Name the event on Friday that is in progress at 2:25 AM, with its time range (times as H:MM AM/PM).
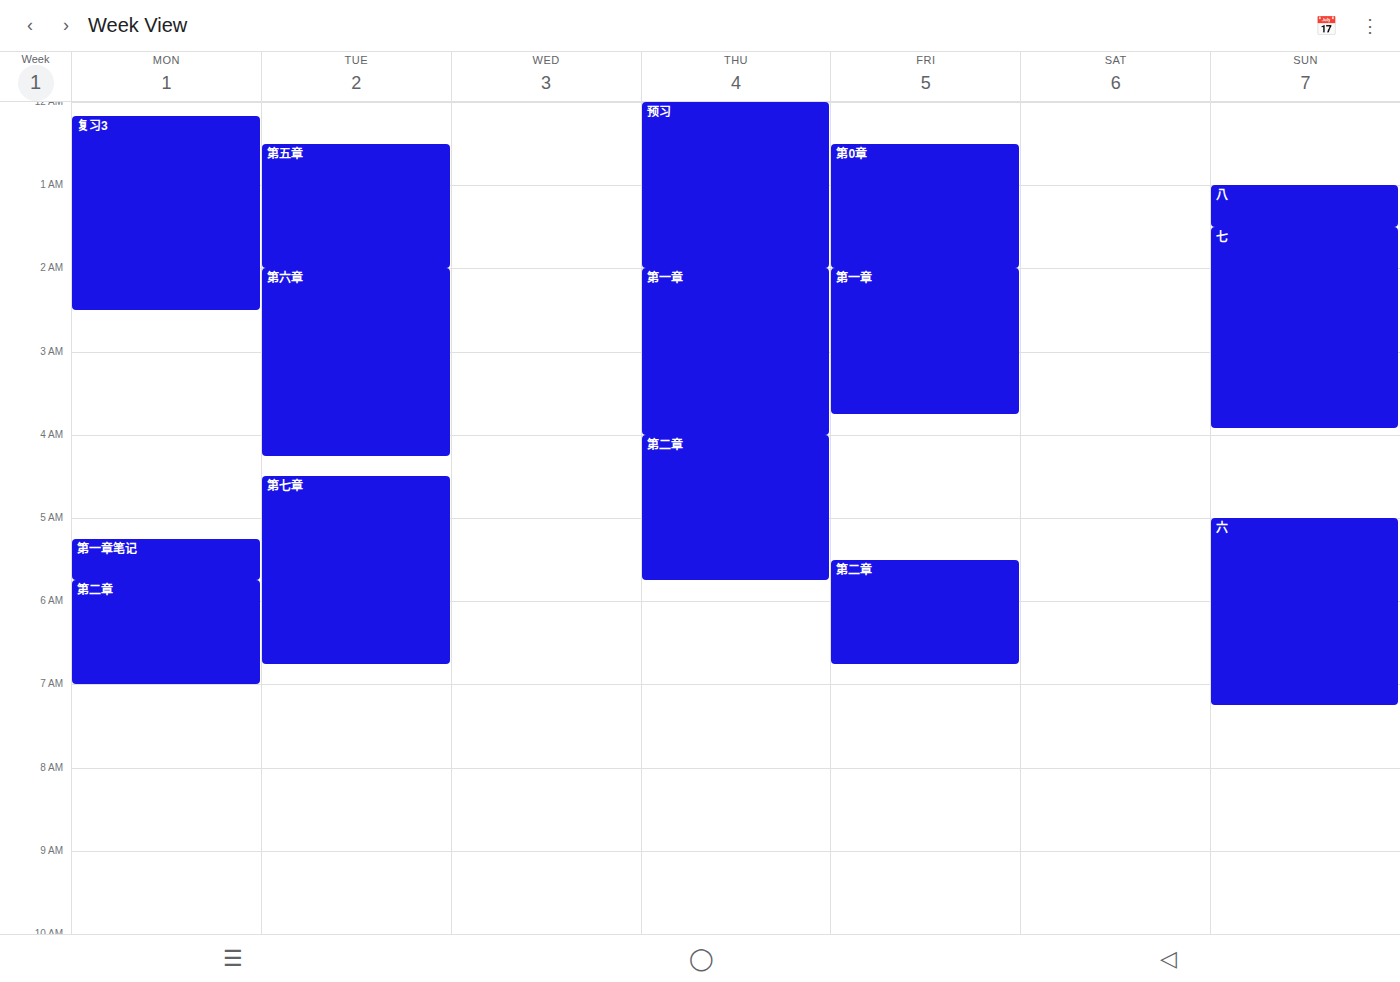
"第一章", 2:00 AM to 3:45 AM